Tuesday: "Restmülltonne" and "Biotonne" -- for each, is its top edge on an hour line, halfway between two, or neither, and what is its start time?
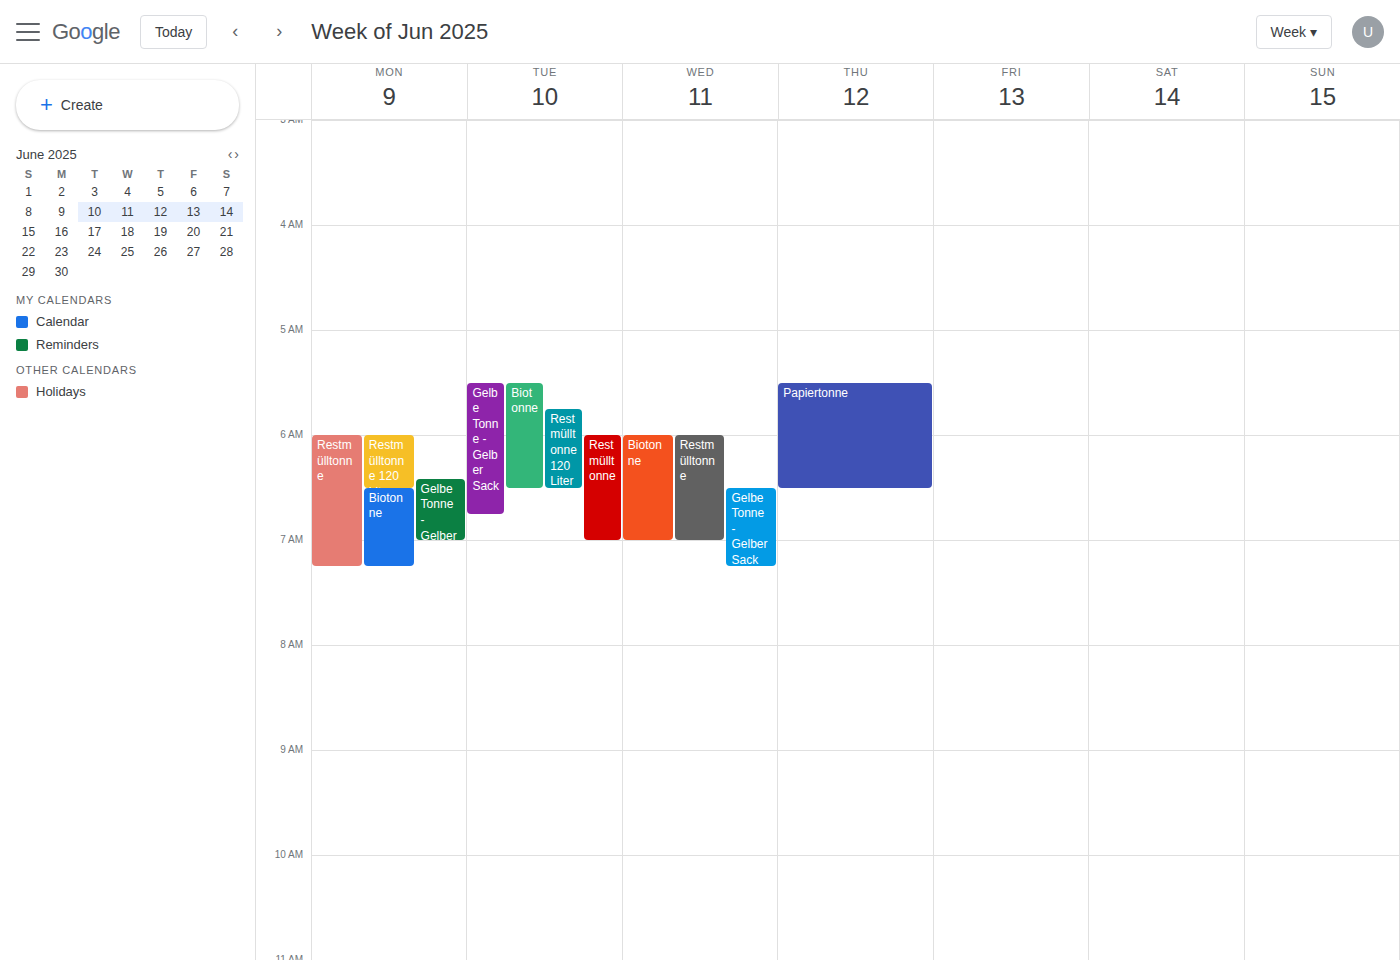
"Restmülltonne": 6:00 AM, exactly on the 6 AM line. "Biotonne": 5:30 AM, halfway between the 5 AM and 6 AM lines.